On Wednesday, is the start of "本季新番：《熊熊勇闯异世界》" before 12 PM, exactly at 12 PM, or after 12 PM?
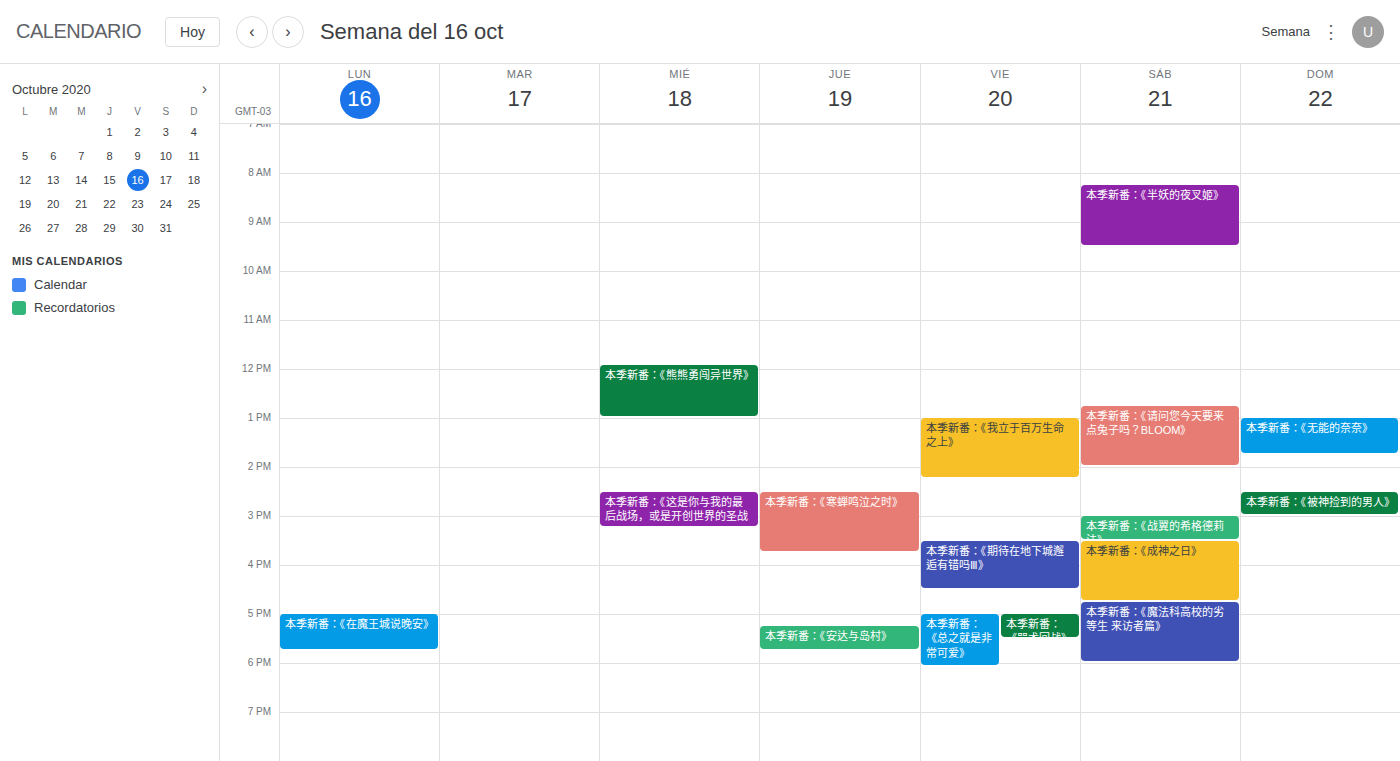
11:55 AM -- before 12 PM, 5 minutes above the 12 PM line.